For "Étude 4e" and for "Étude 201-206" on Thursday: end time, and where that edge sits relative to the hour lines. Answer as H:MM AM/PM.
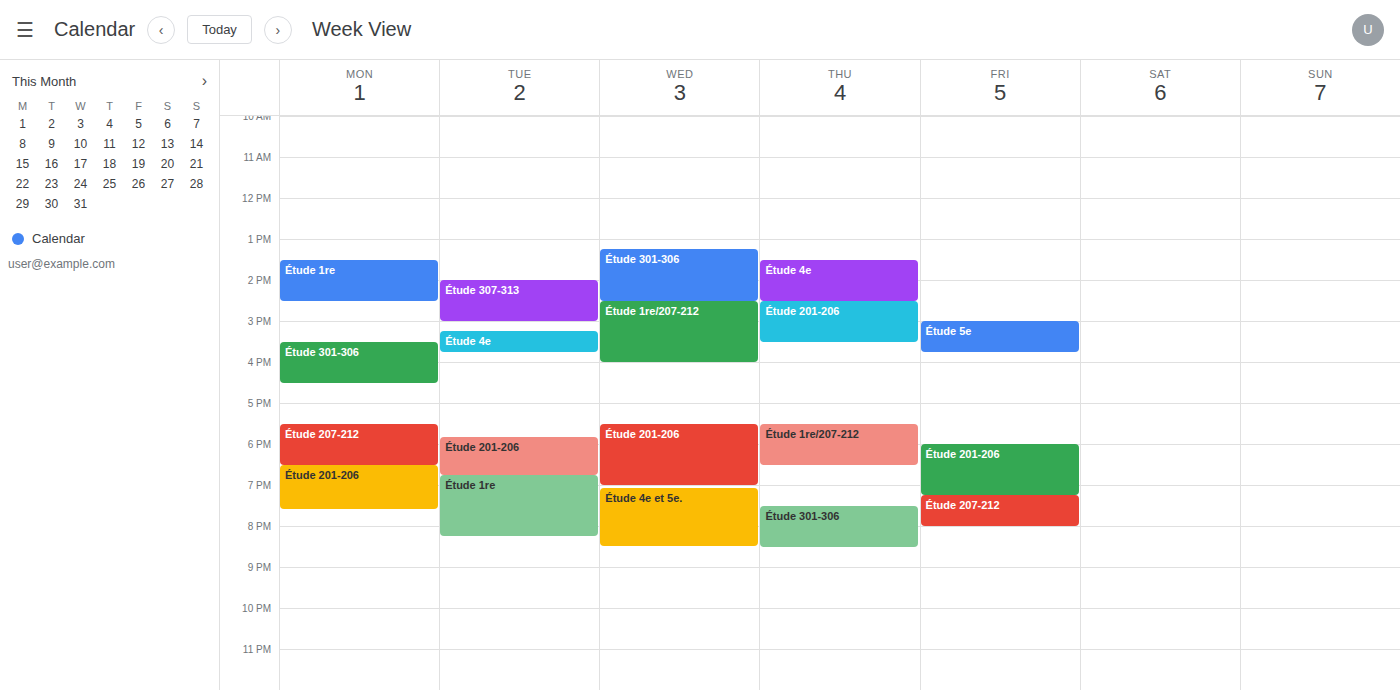
"Étude 4e": 2:30 PM, halfway between the 2 PM and 3 PM lines. "Étude 201-206": 3:30 PM, halfway between the 3 PM and 4 PM lines.